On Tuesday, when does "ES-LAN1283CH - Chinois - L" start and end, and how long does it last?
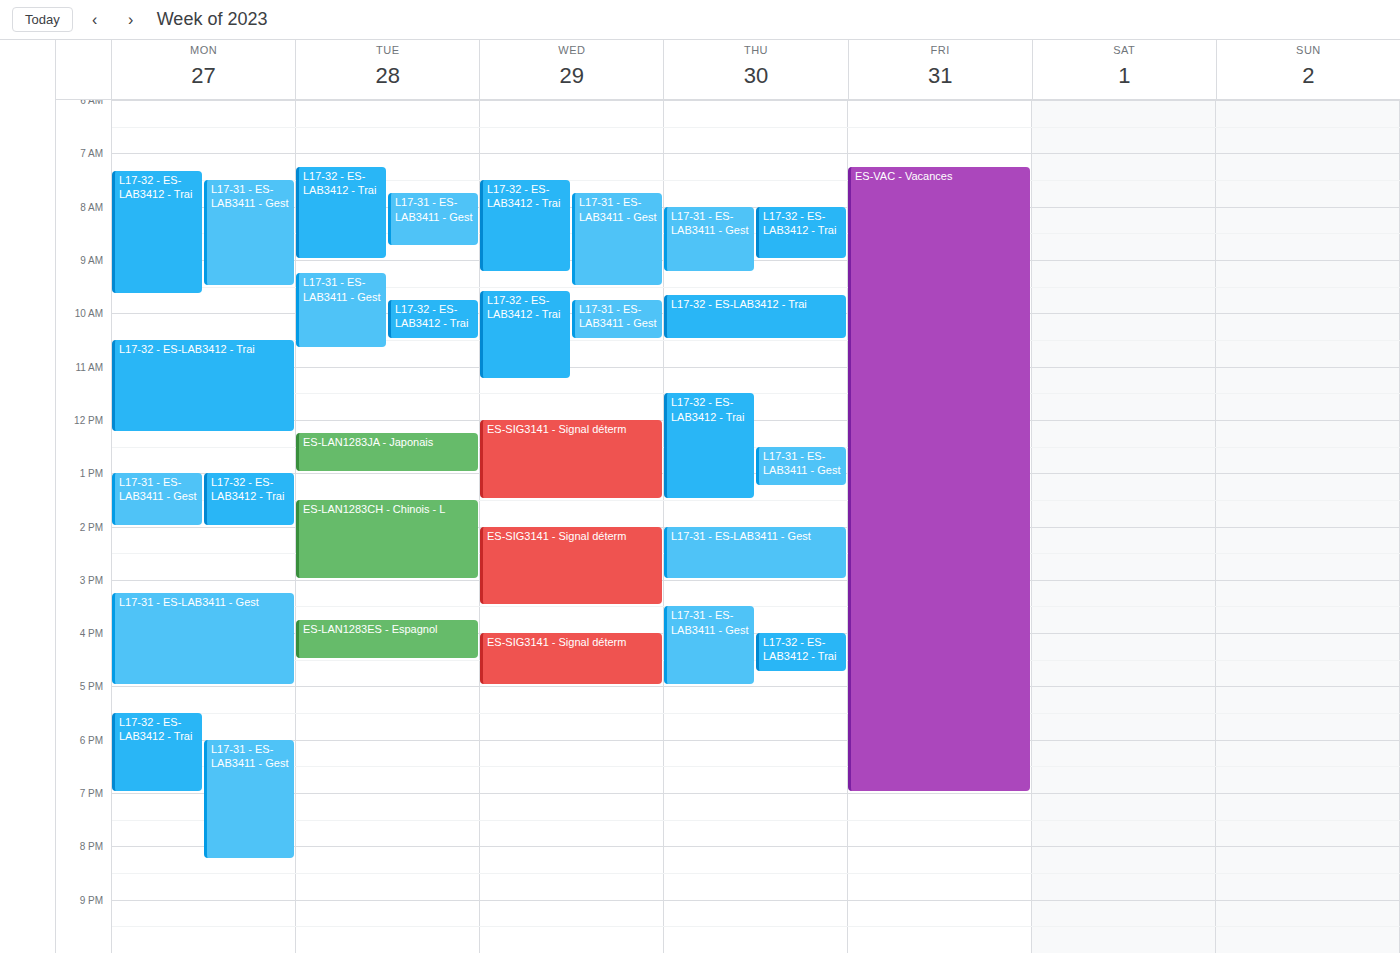
1:30 PM to 3:00 PM, 1 hour 30 minutes